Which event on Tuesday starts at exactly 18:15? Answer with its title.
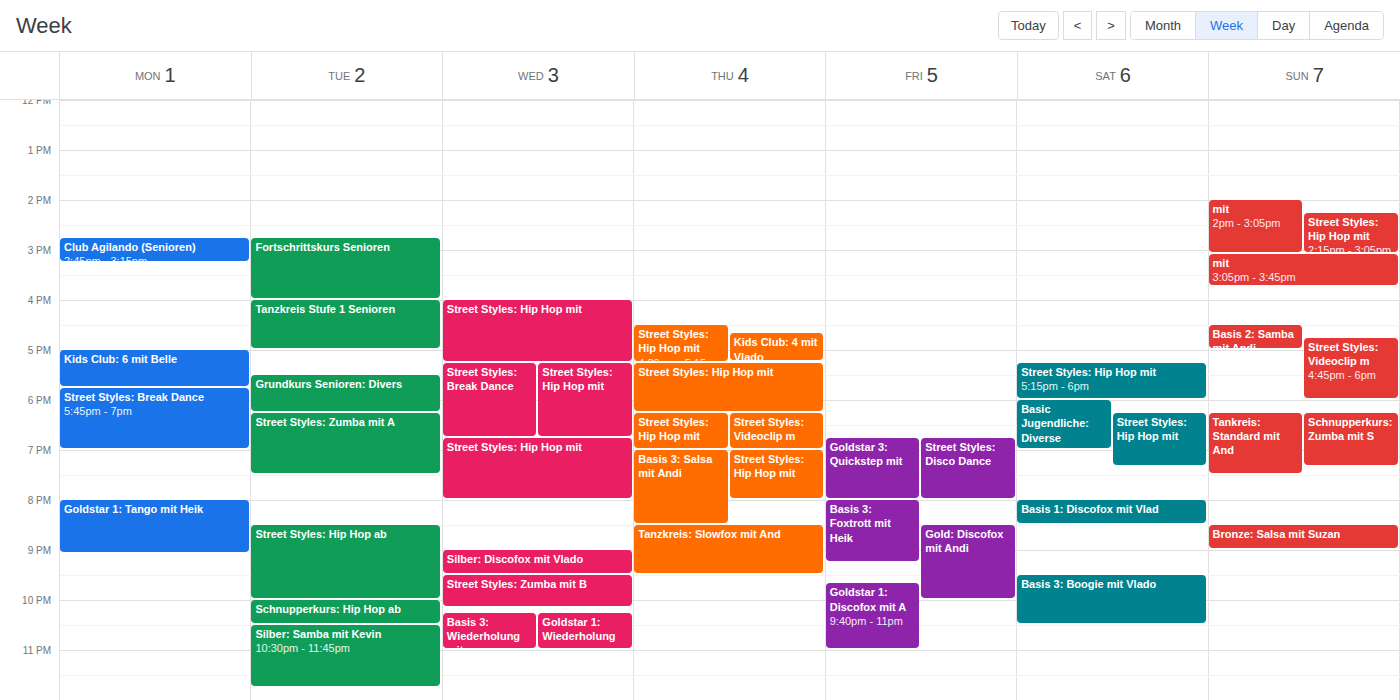
"Street Styles: Zumba mit A"